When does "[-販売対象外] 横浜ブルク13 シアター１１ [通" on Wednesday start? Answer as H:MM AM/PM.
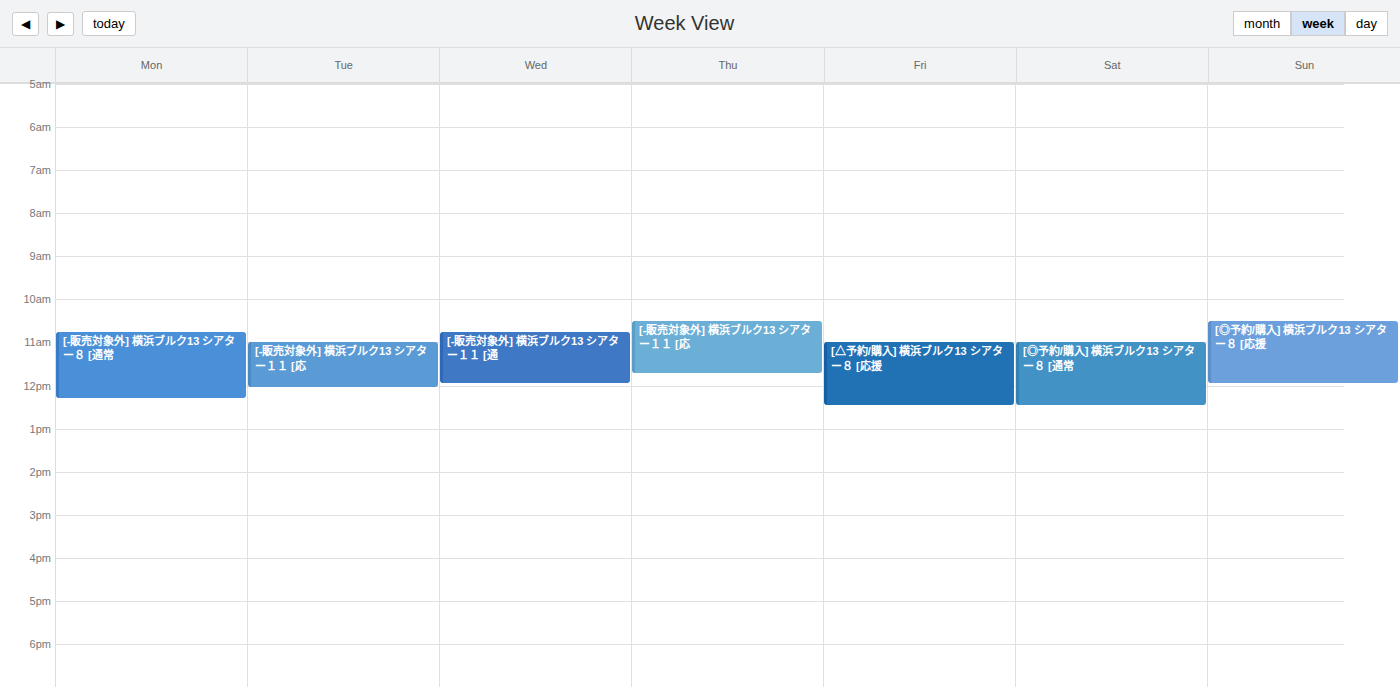
10:45 AM